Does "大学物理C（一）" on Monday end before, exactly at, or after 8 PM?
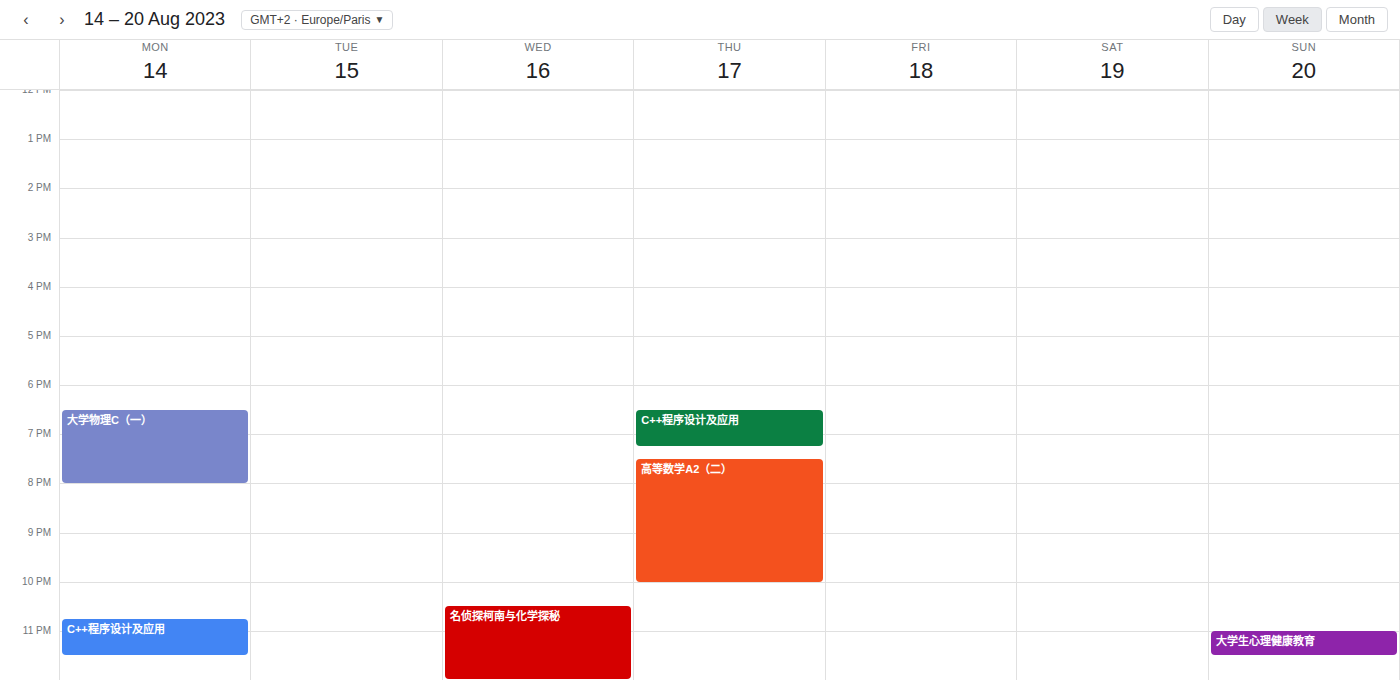
8:00 PM -- exactly at 8 PM, on the 8 PM line.